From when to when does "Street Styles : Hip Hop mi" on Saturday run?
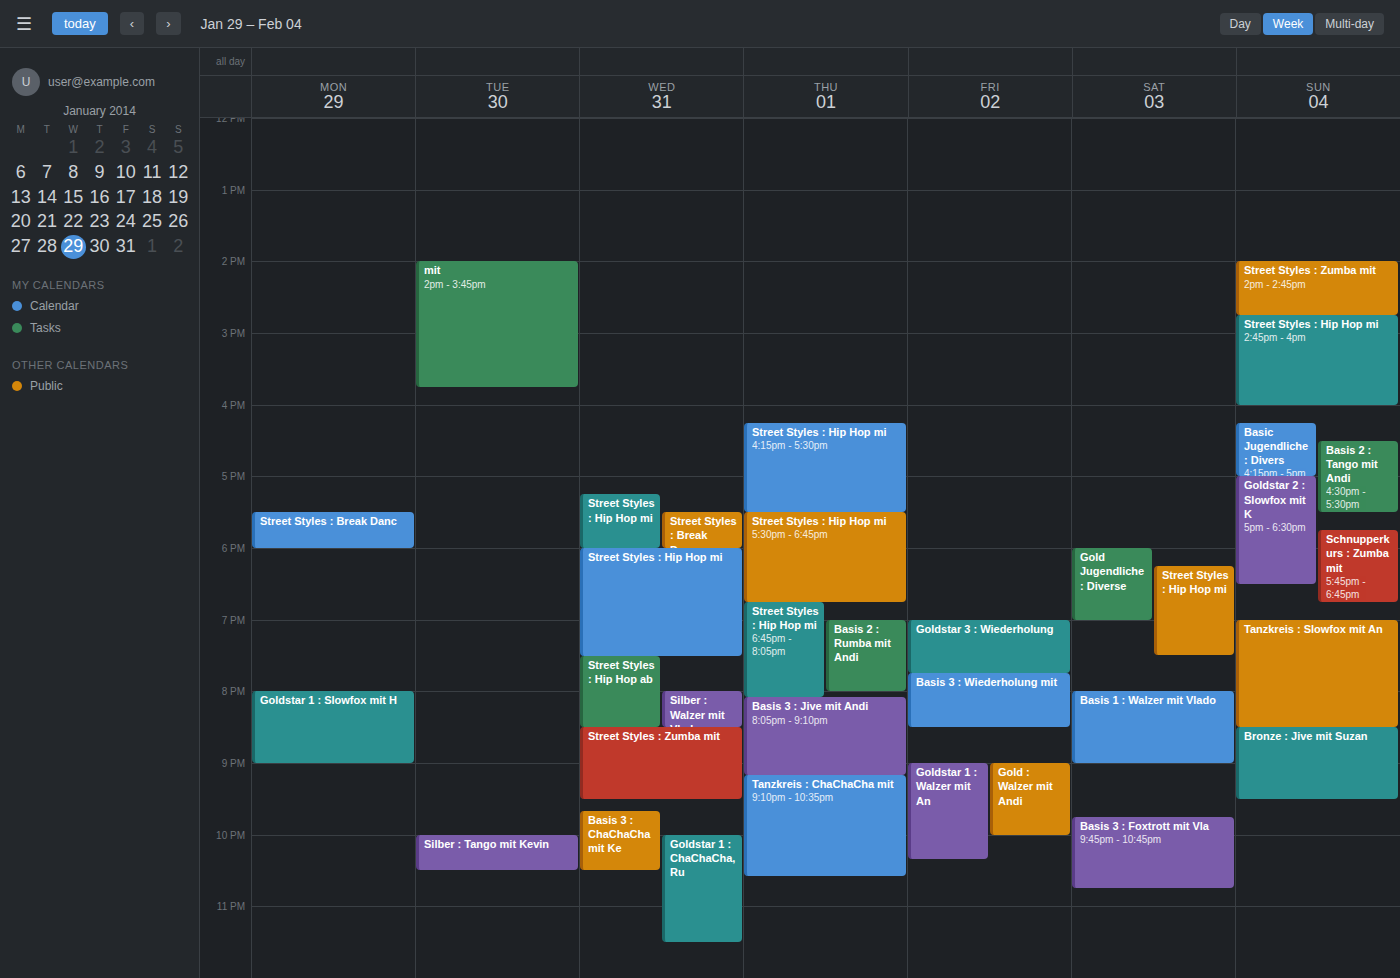
18:15 to 19:30